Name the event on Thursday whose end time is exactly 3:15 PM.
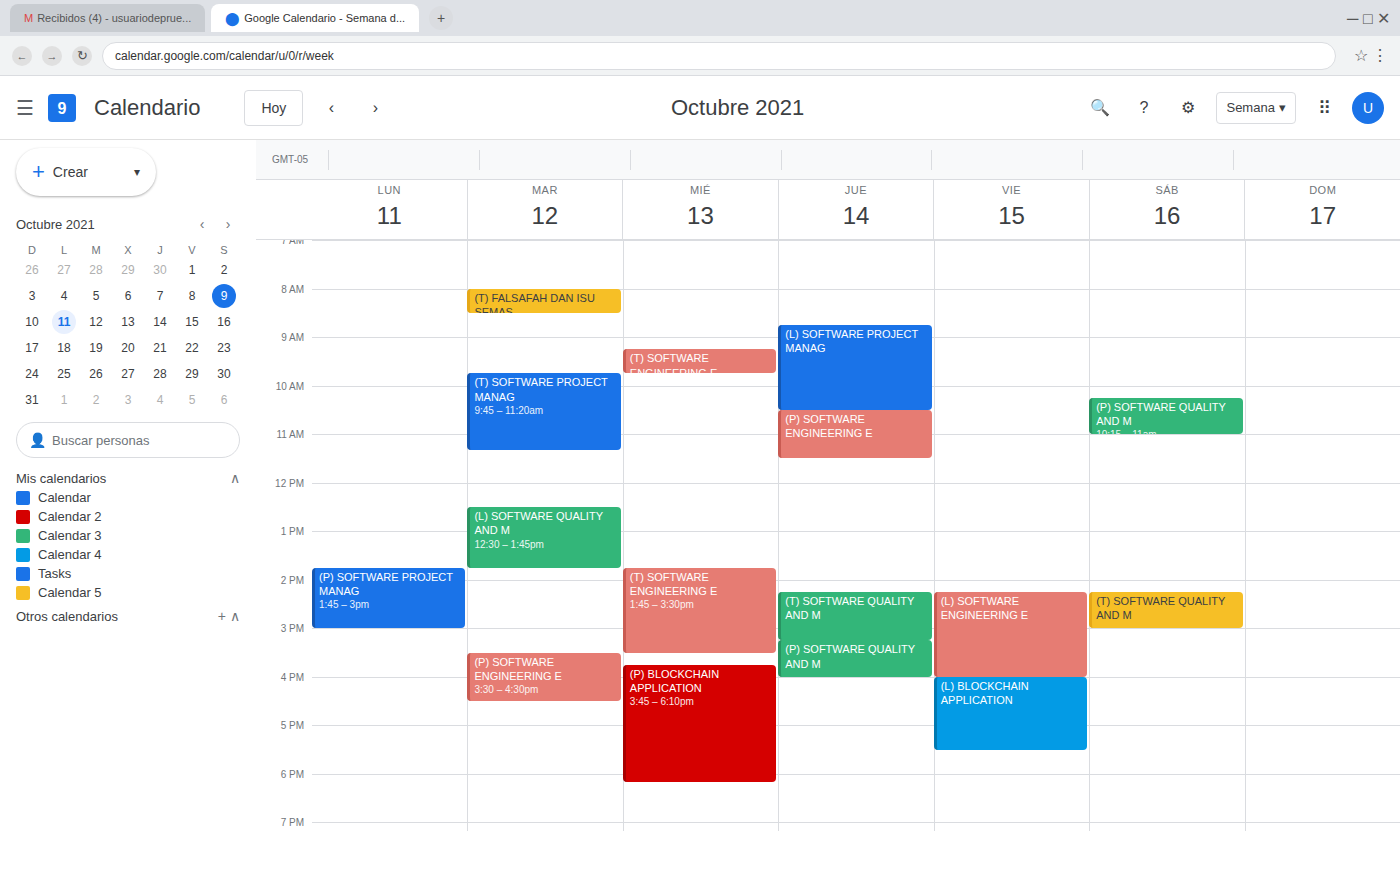
"(T) SOFTWARE QUALITY AND M"